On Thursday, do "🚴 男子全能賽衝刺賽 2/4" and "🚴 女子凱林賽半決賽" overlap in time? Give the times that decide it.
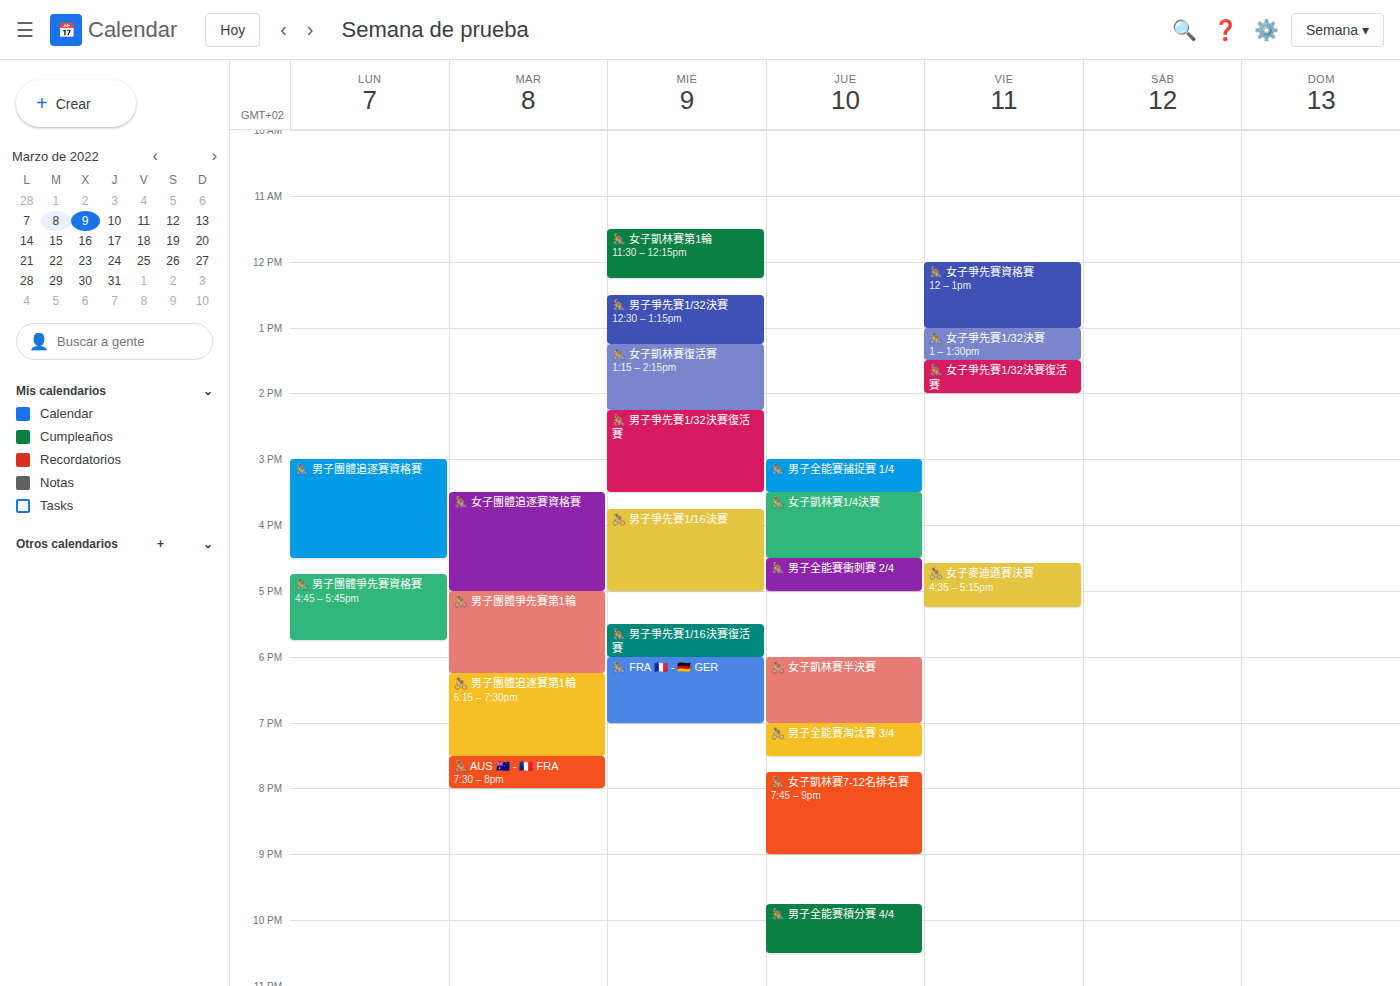
"🚴 男子全能賽衝刺賽 2/4" ends at 5:00 PM and "🚴 女子凱林賽半決賽" starts at 6:00 PM -- no overlap.